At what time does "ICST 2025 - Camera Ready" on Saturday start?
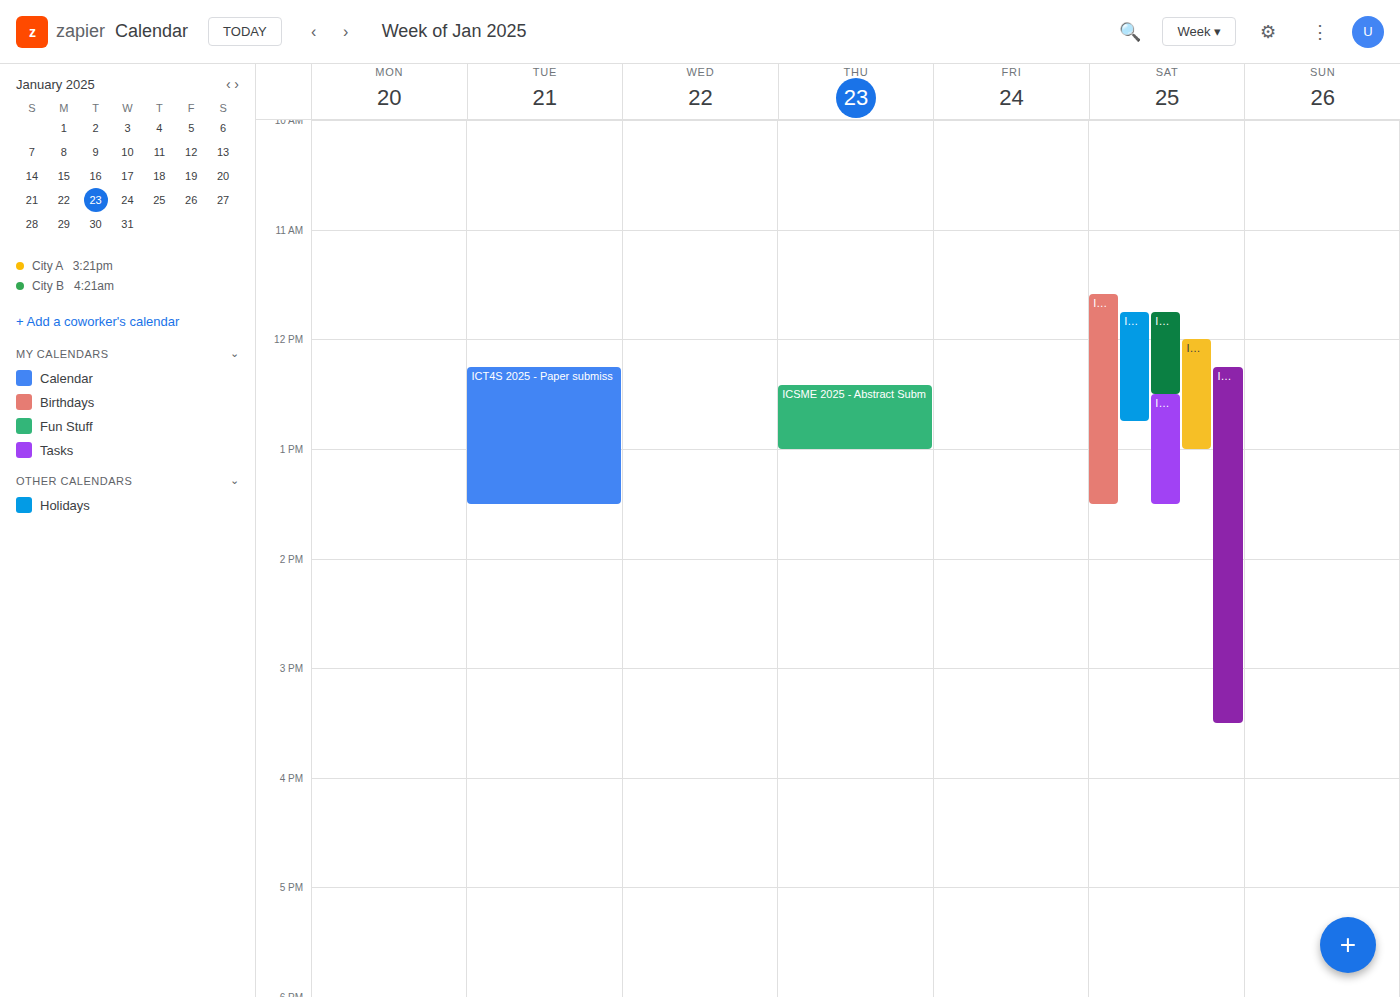
12:30 PM